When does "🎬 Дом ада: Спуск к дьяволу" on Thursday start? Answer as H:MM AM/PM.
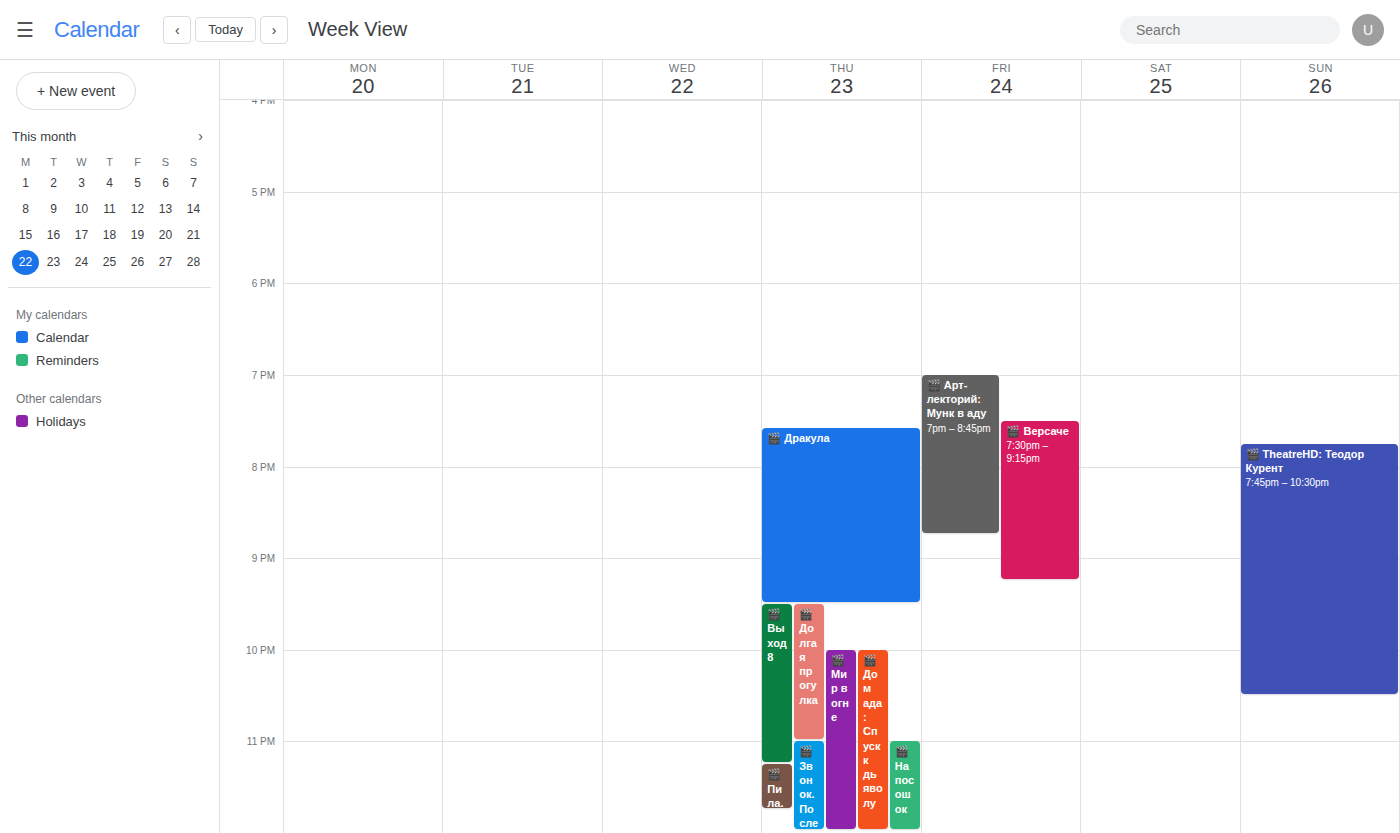
10:00 PM